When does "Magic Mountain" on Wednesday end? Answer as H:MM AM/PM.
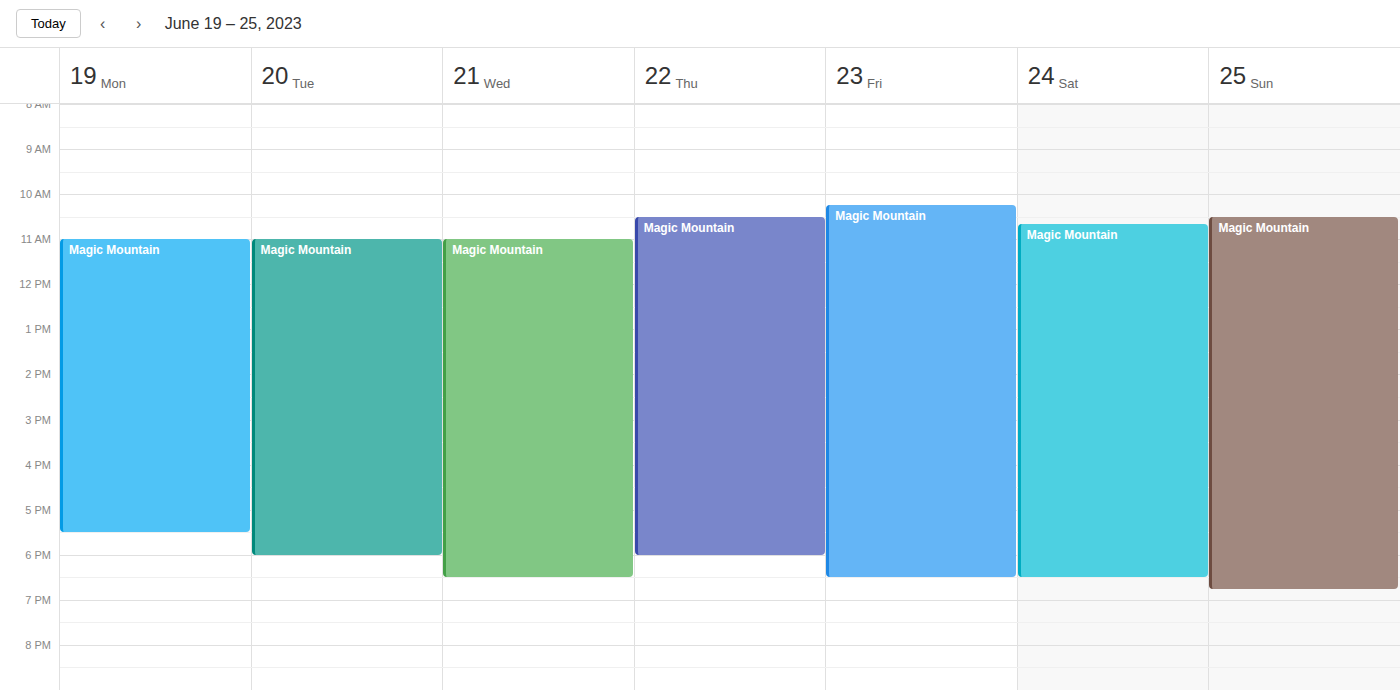
6:30 PM